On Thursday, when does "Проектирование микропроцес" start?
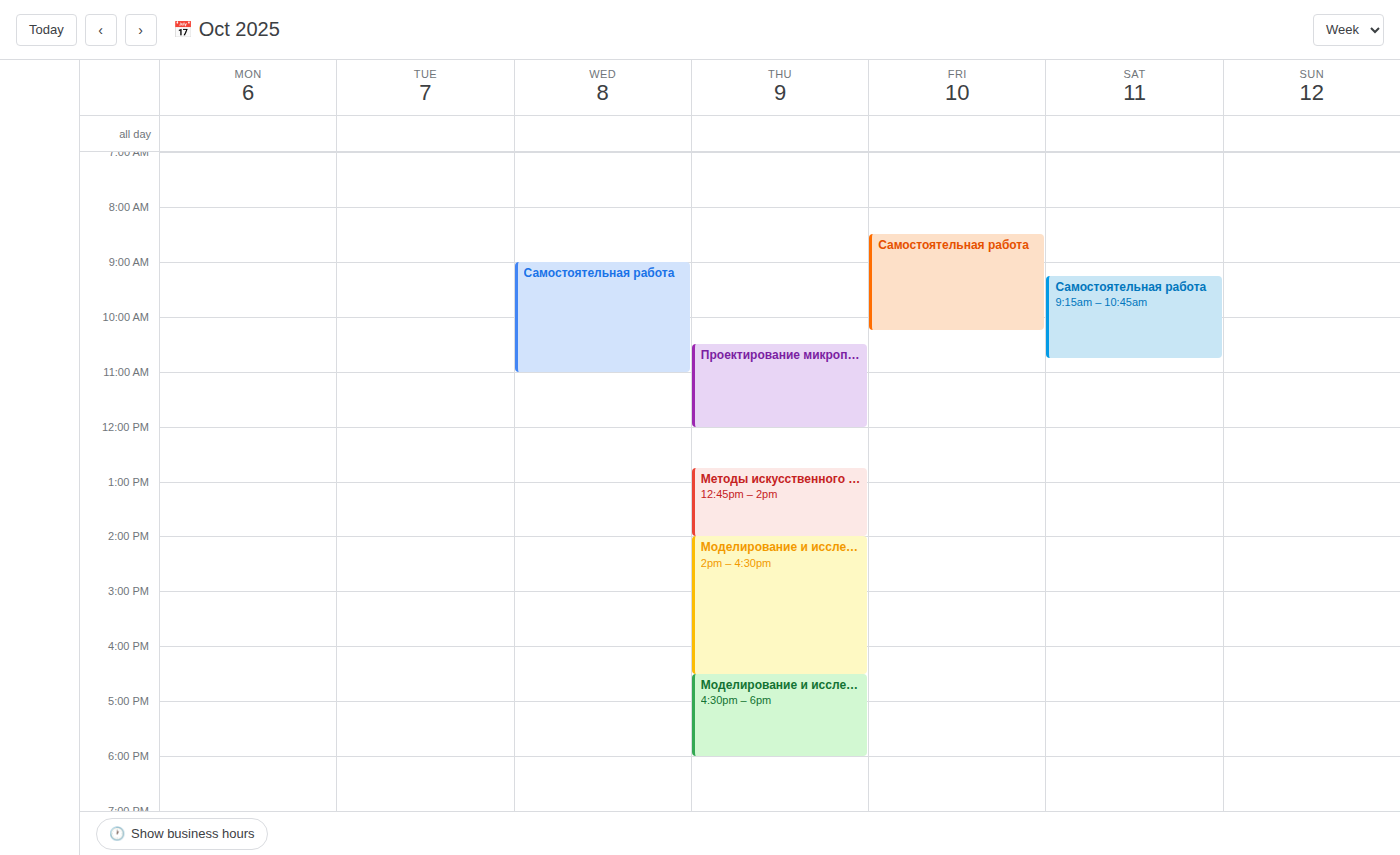
10:30 AM